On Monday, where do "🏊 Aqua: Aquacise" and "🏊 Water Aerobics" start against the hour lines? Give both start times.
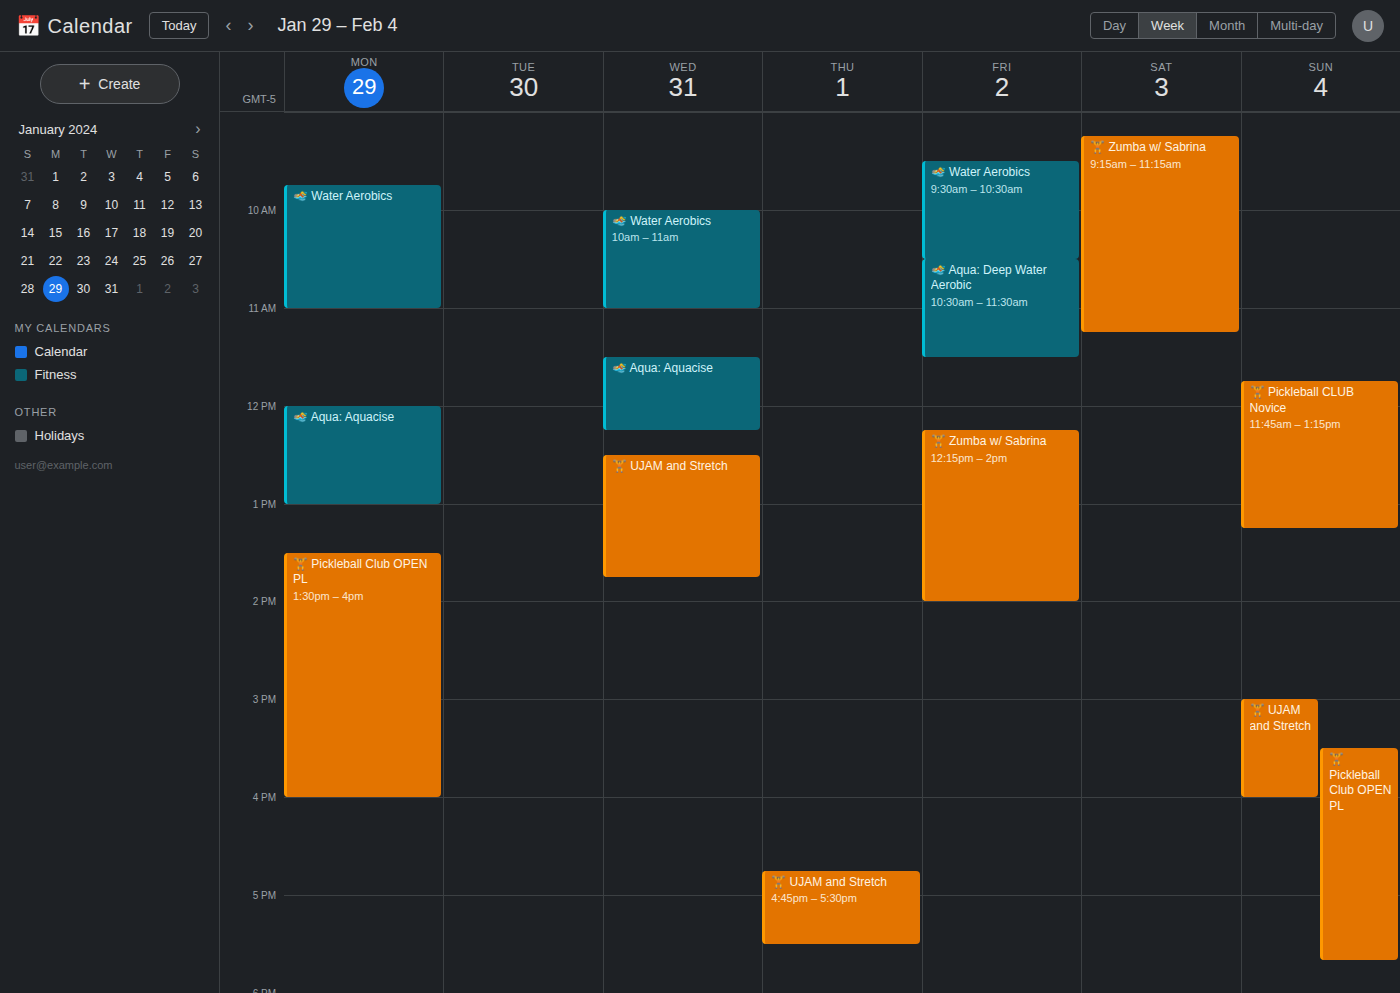
"🏊 Aqua: Aquacise": 12:00 PM, exactly on the 12 PM line. "🏊 Water Aerobics": 9:45 AM, neither: three quarters of the way from the 9 AM line to the 10 AM line.